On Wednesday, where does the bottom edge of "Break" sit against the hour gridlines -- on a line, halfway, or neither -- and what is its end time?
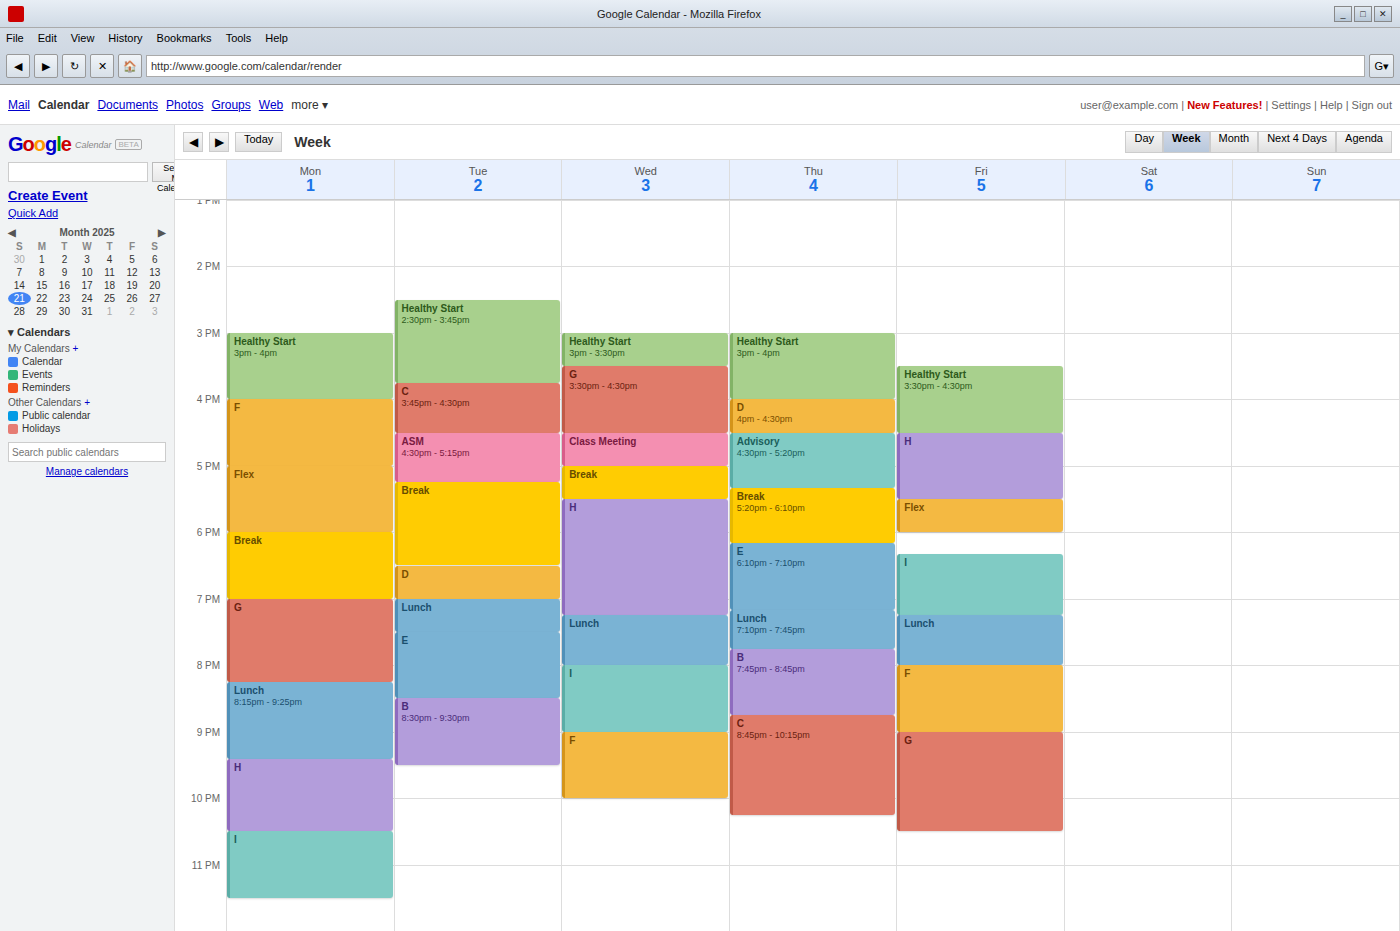
5:30 PM -- halfway between the 5 PM and 6 PM lines.